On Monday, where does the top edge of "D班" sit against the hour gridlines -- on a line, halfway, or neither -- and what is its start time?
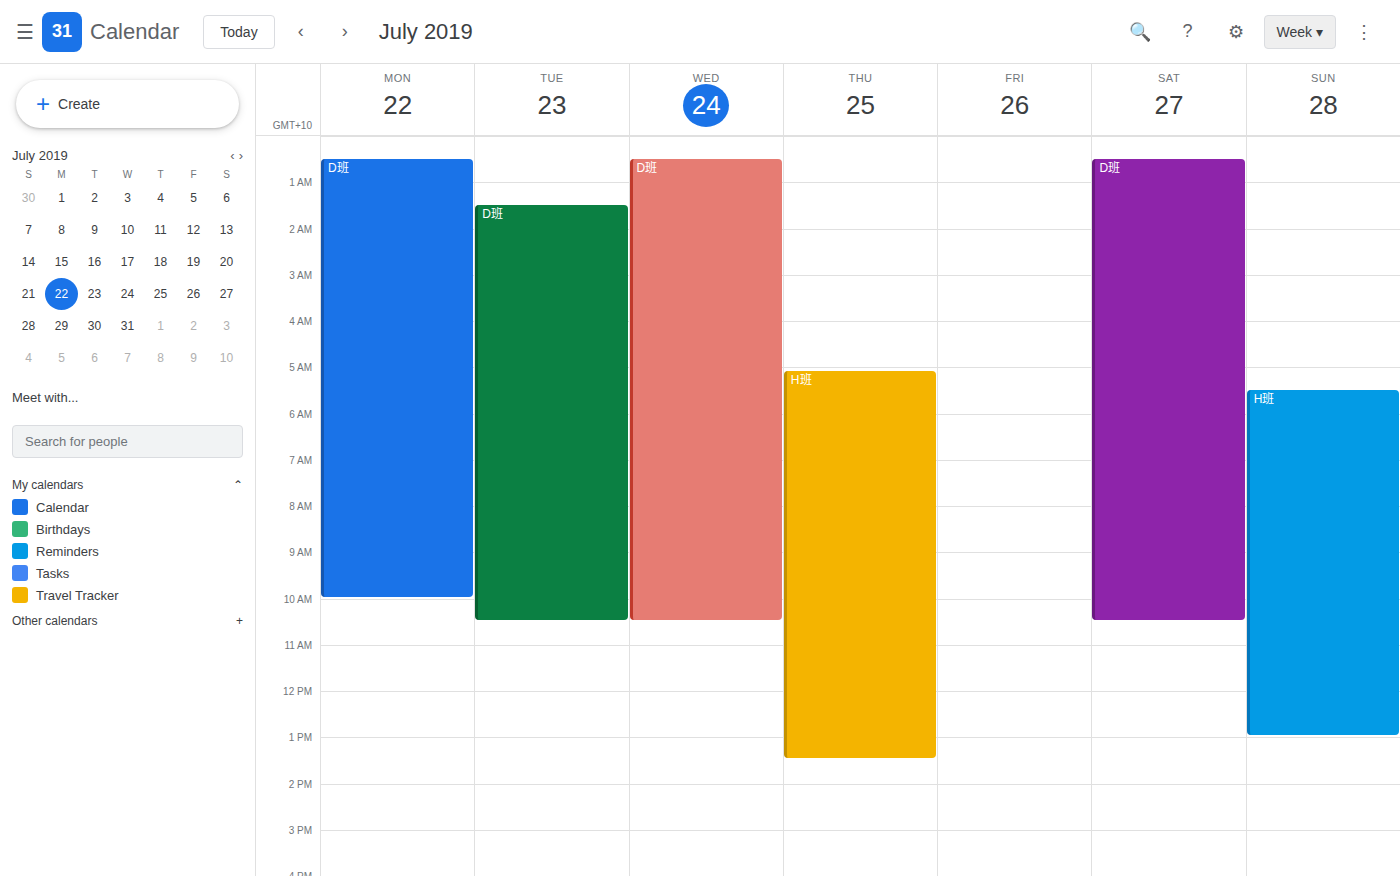
12:30 AM -- halfway between the 12 AM and 1 AM lines.